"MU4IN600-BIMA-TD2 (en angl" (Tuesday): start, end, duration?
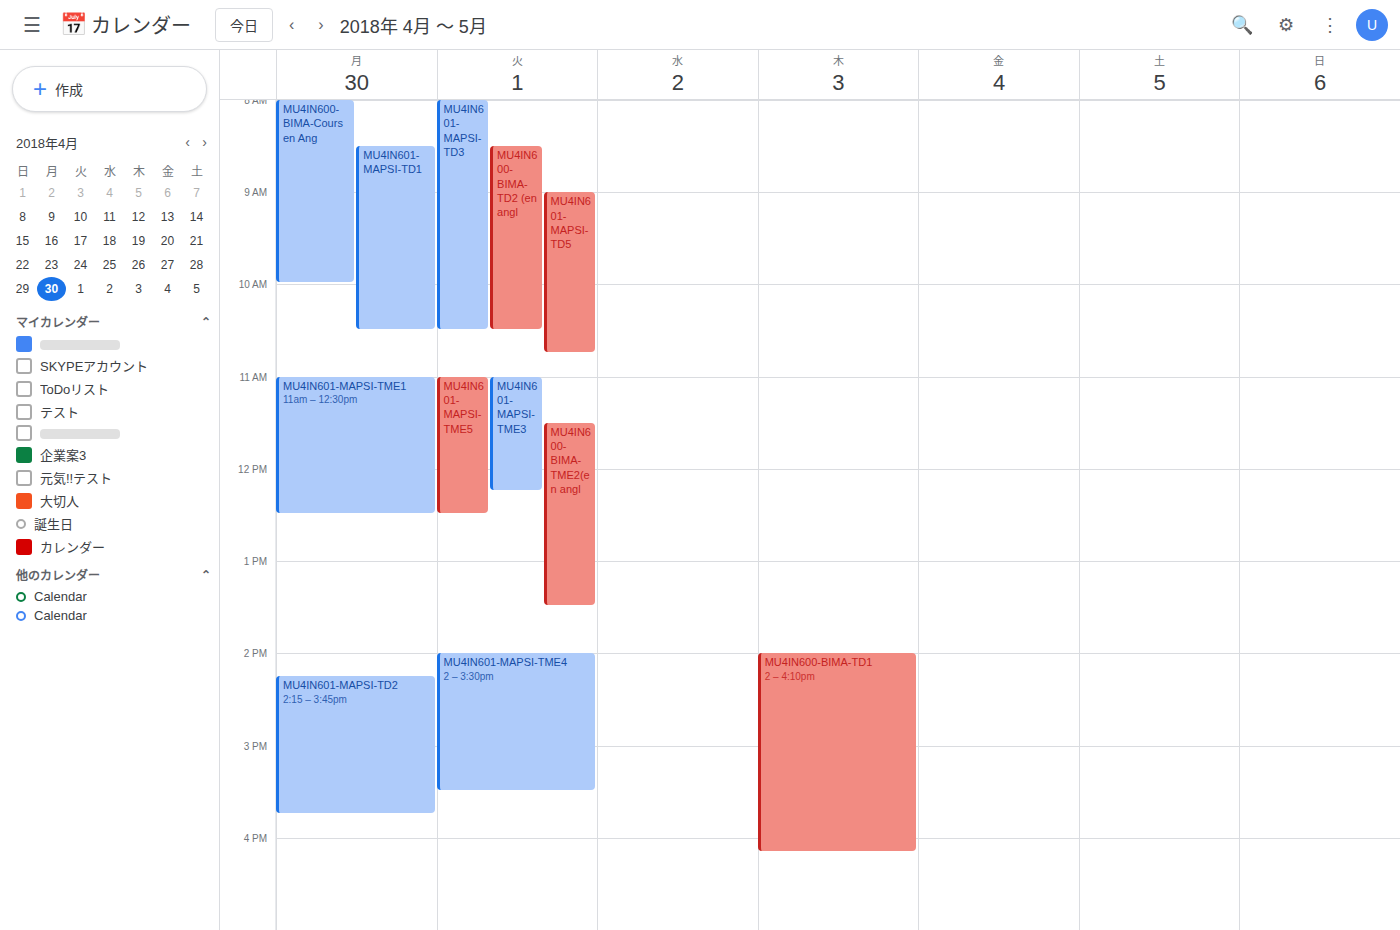
8:30 AM to 10:30 AM, 2 hours